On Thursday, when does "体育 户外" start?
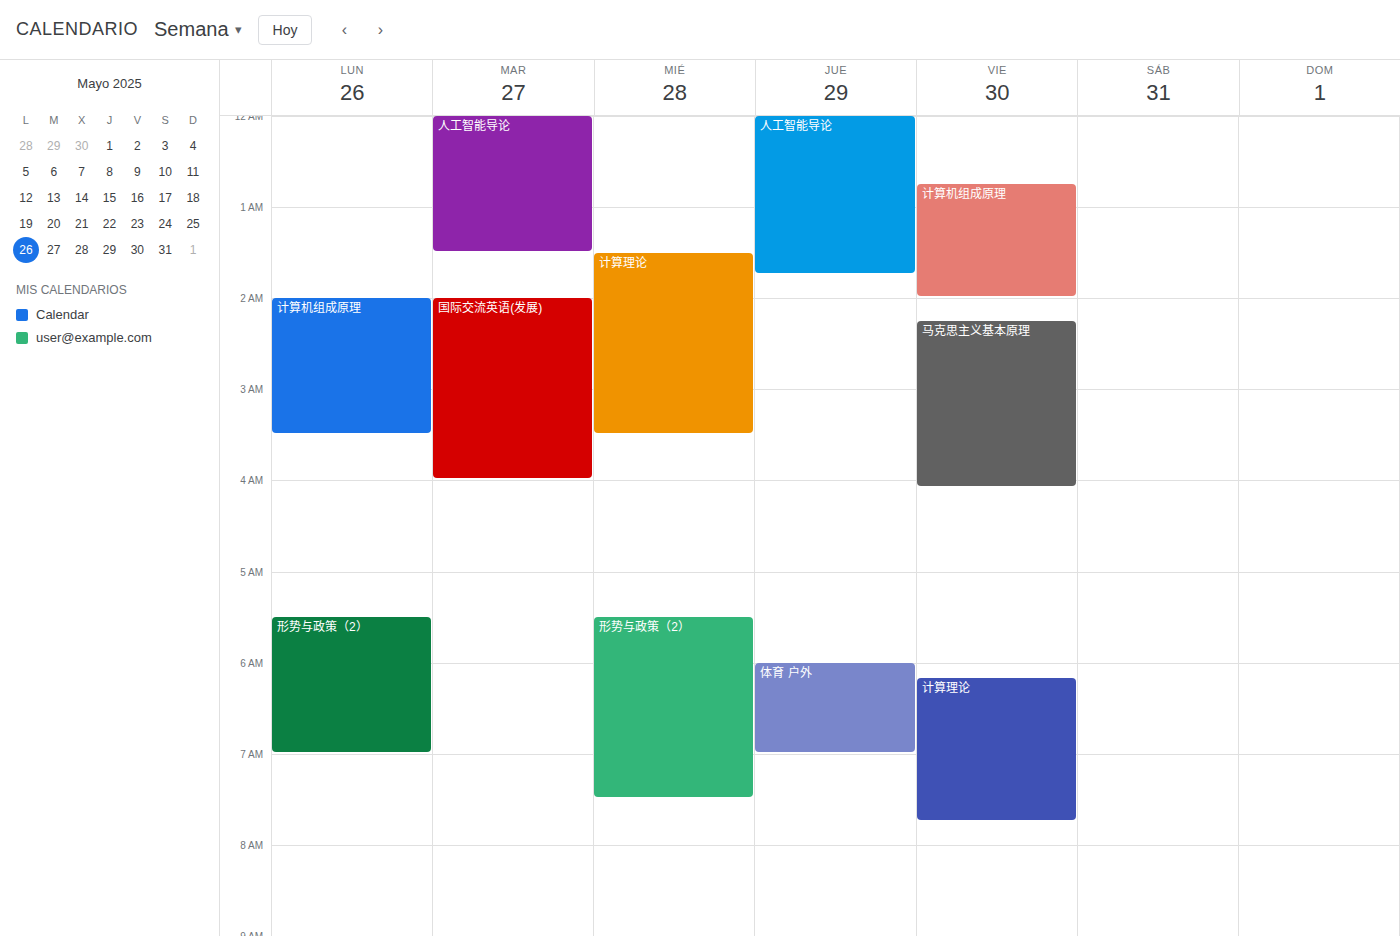
6:00 AM